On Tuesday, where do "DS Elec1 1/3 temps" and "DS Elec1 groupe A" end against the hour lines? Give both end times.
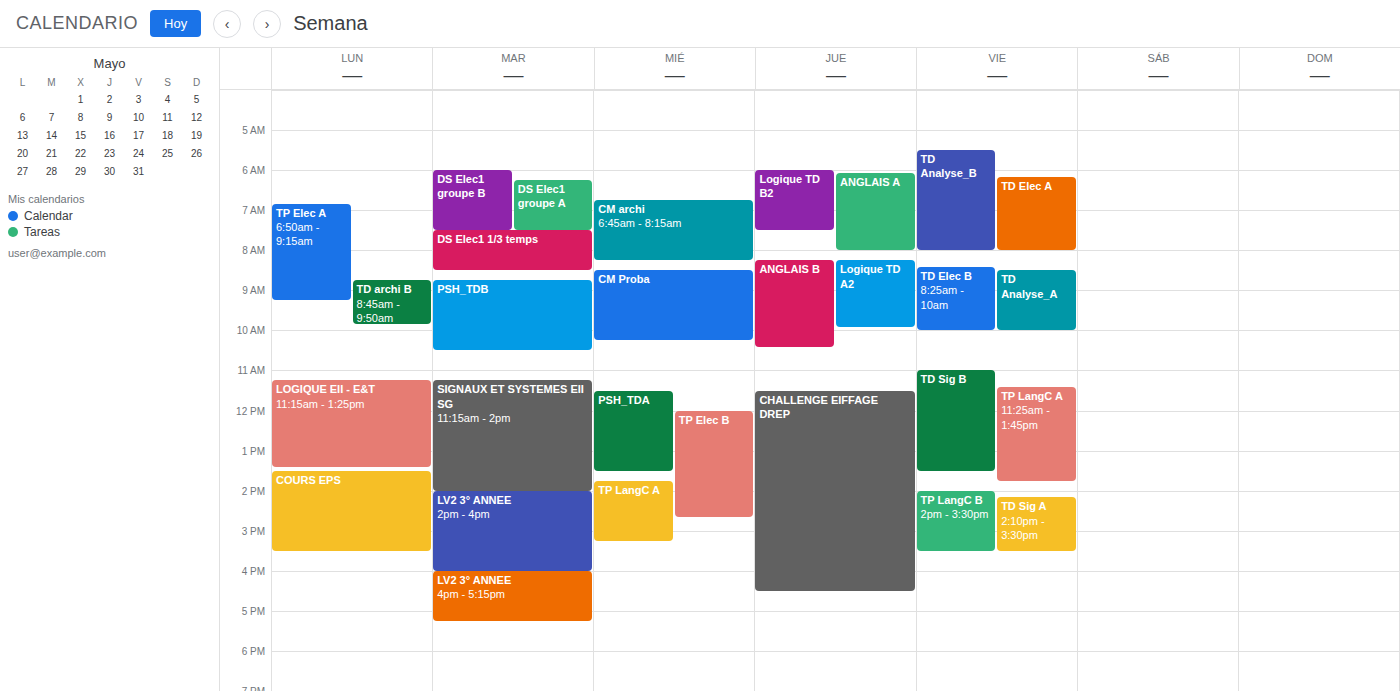
"DS Elec1 1/3 temps": 8:30 AM, halfway between the 8 AM and 9 AM lines. "DS Elec1 groupe A": 7:30 AM, halfway between the 7 AM and 8 AM lines.